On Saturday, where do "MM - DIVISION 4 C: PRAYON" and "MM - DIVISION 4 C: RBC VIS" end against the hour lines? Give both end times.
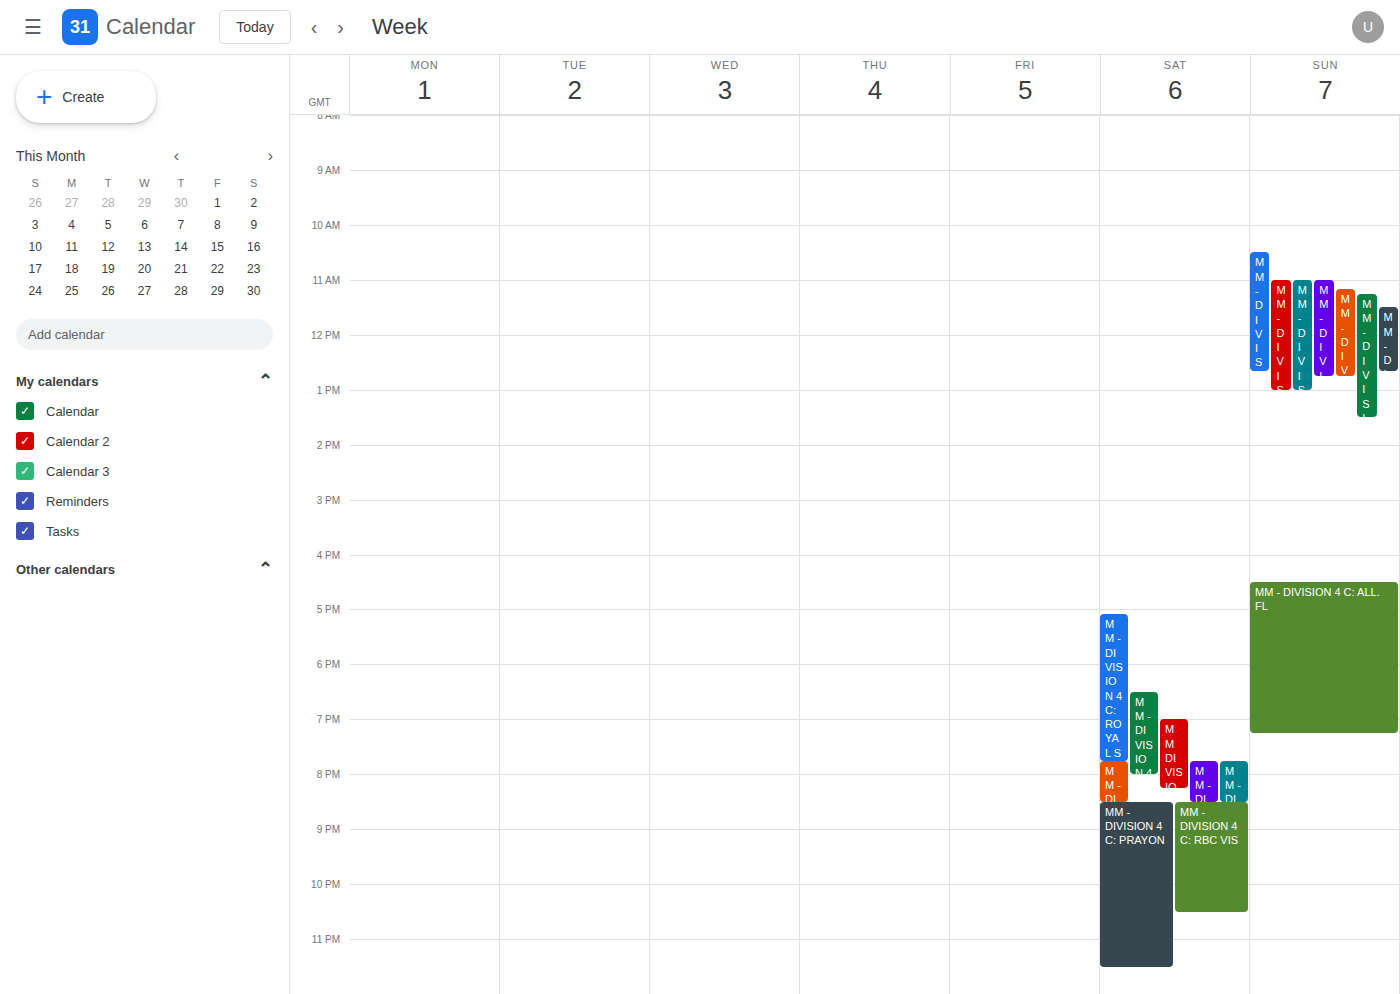
"MM - DIVISION 4 C: PRAYON": 23:30, halfway between the 23:00 and 24:00 lines. "MM - DIVISION 4 C: RBC VIS": 22:30, halfway between the 22:00 and 23:00 lines.